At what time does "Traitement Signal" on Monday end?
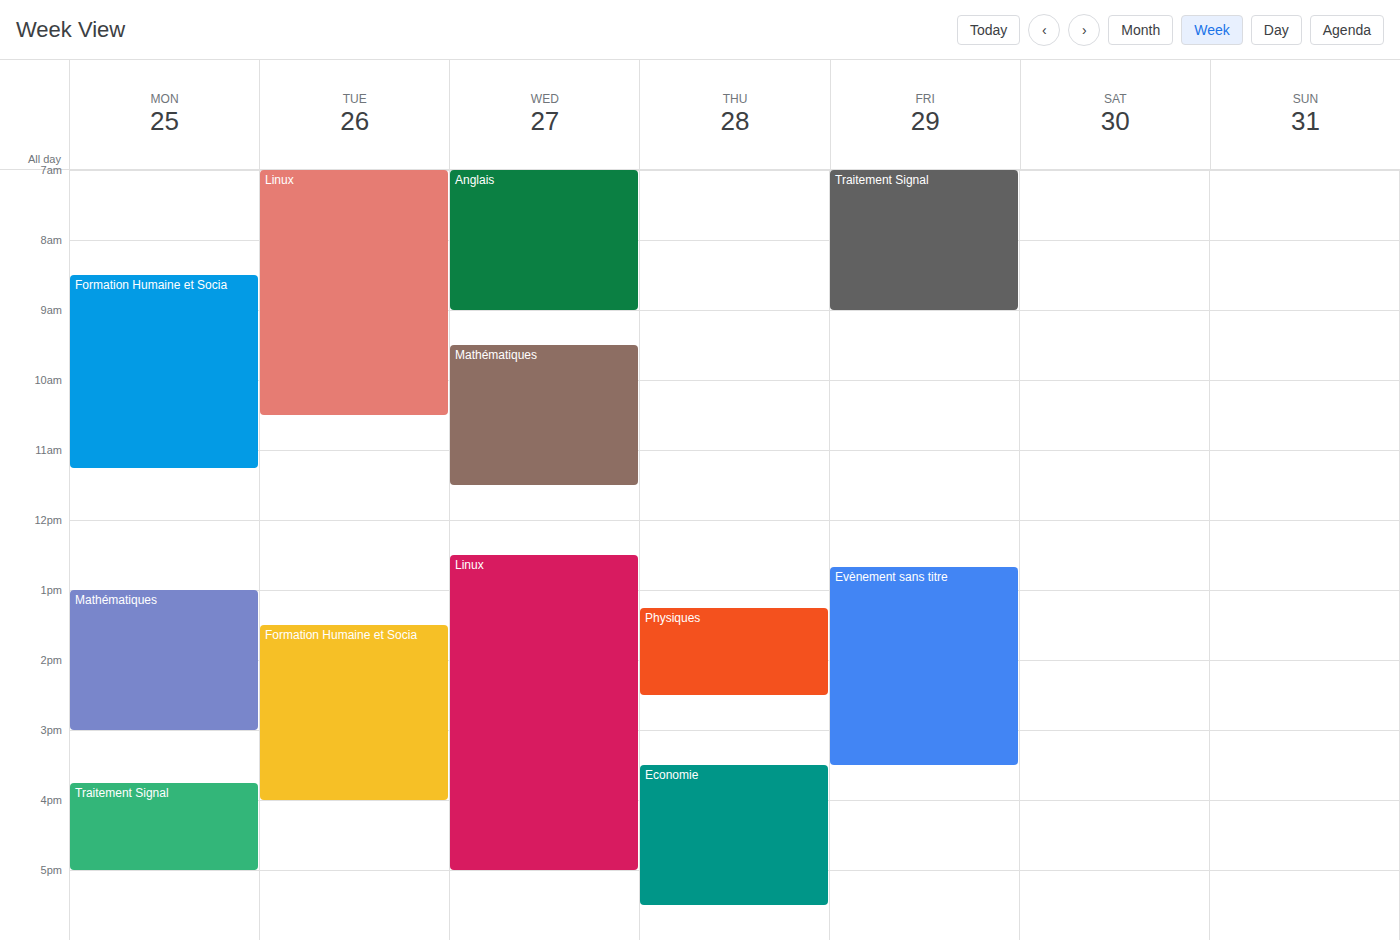
5:00 PM